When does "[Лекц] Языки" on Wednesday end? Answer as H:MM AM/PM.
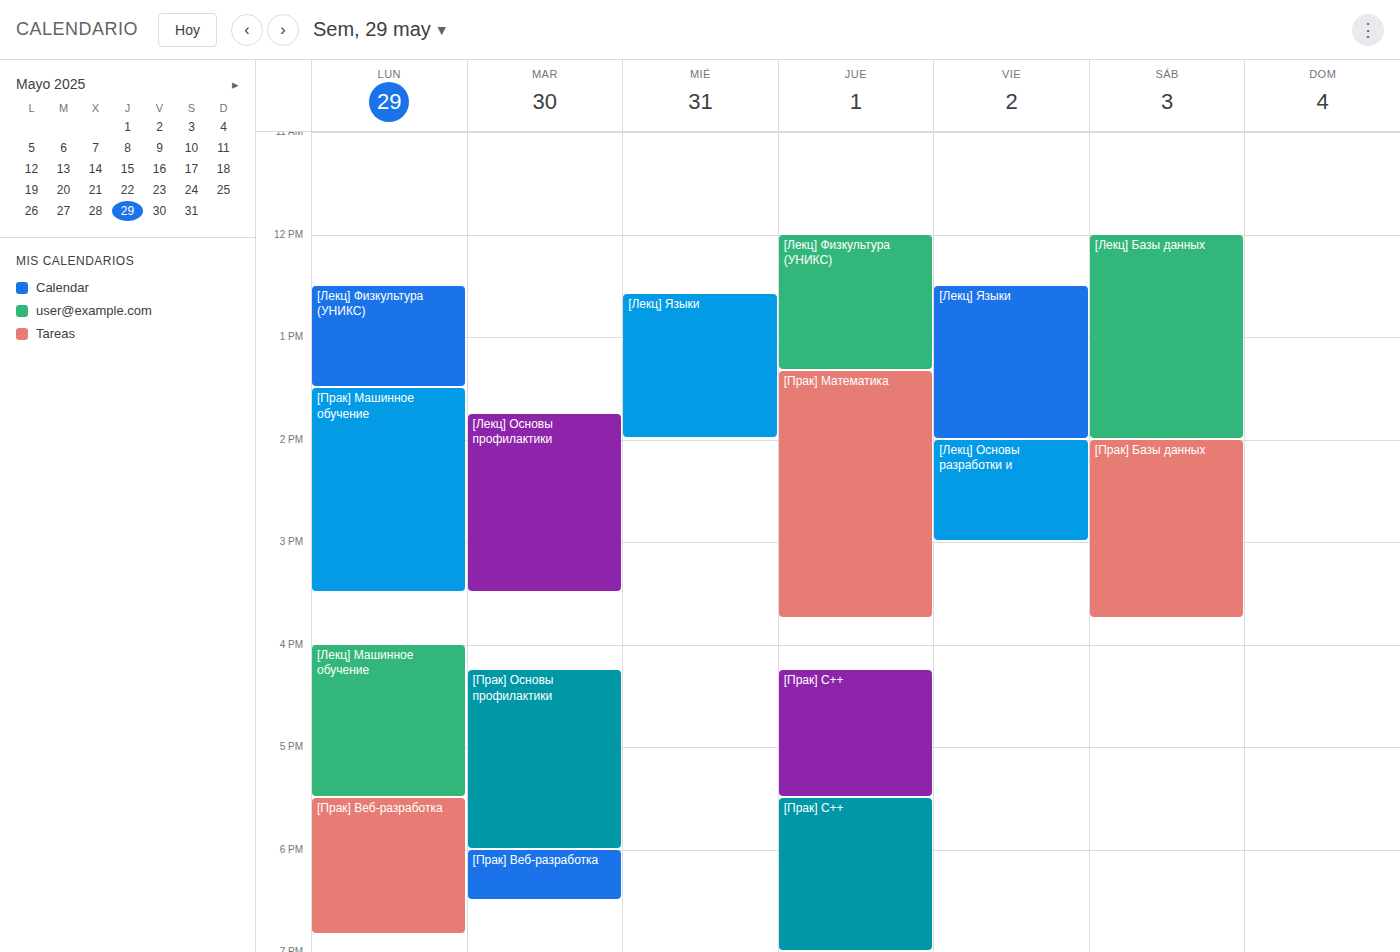
2:00 PM